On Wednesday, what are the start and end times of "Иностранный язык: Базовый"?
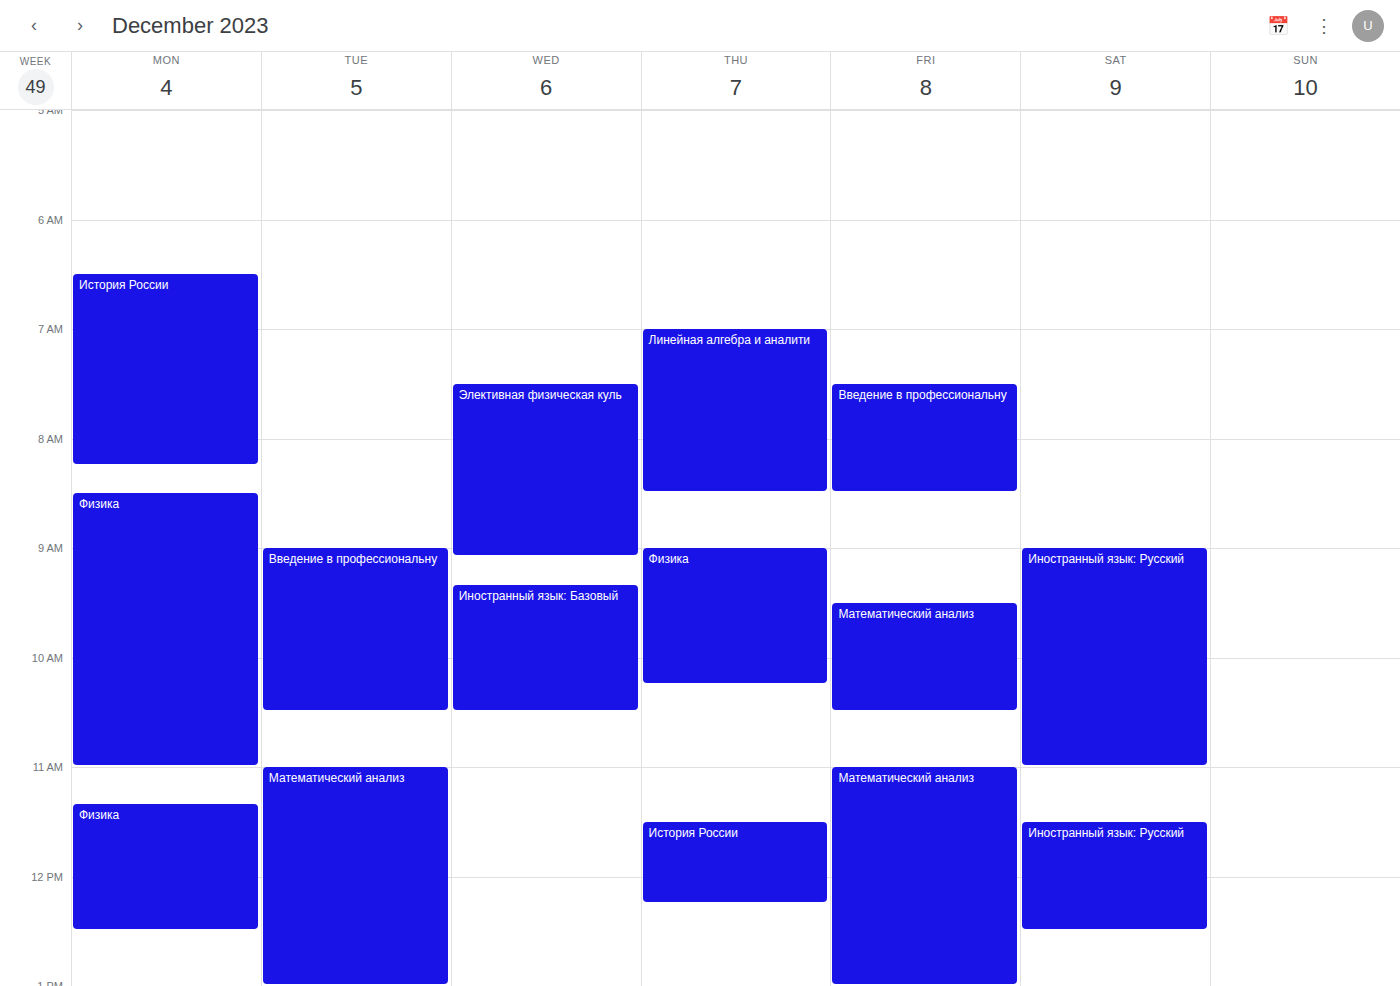
9:20 AM to 10:30 AM